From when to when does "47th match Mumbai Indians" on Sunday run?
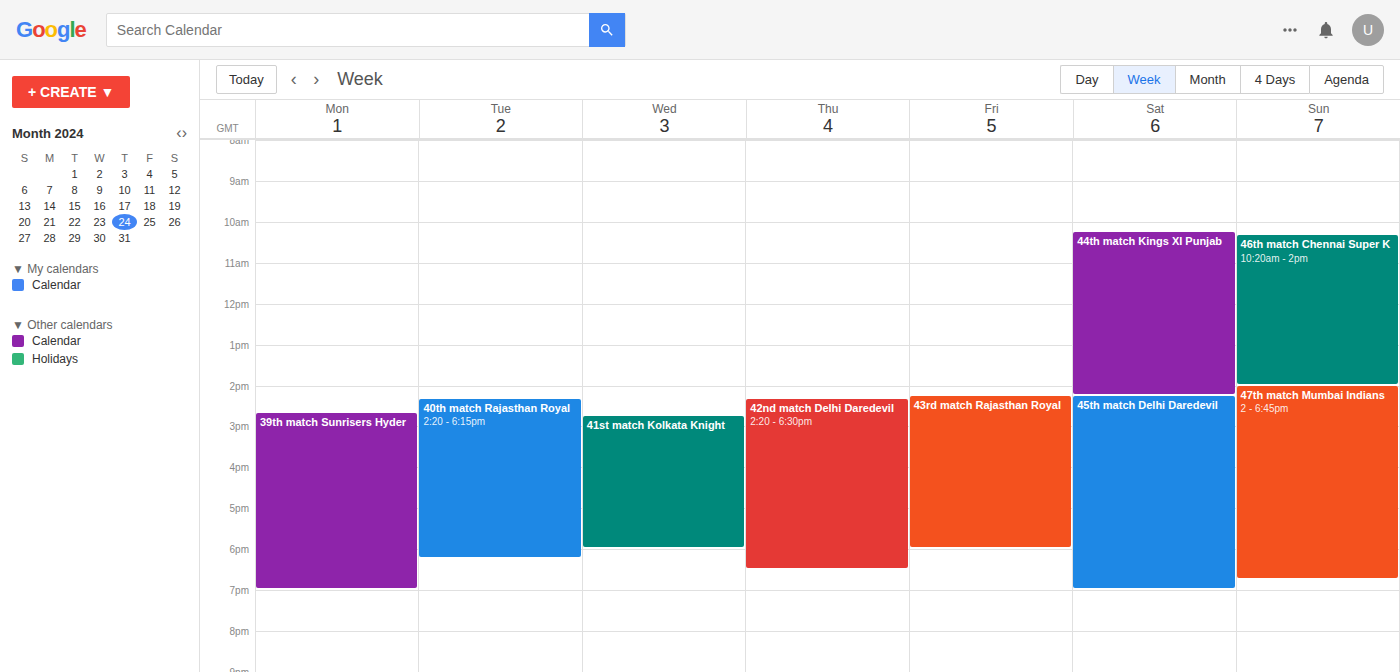
2:00 PM to 6:45 PM